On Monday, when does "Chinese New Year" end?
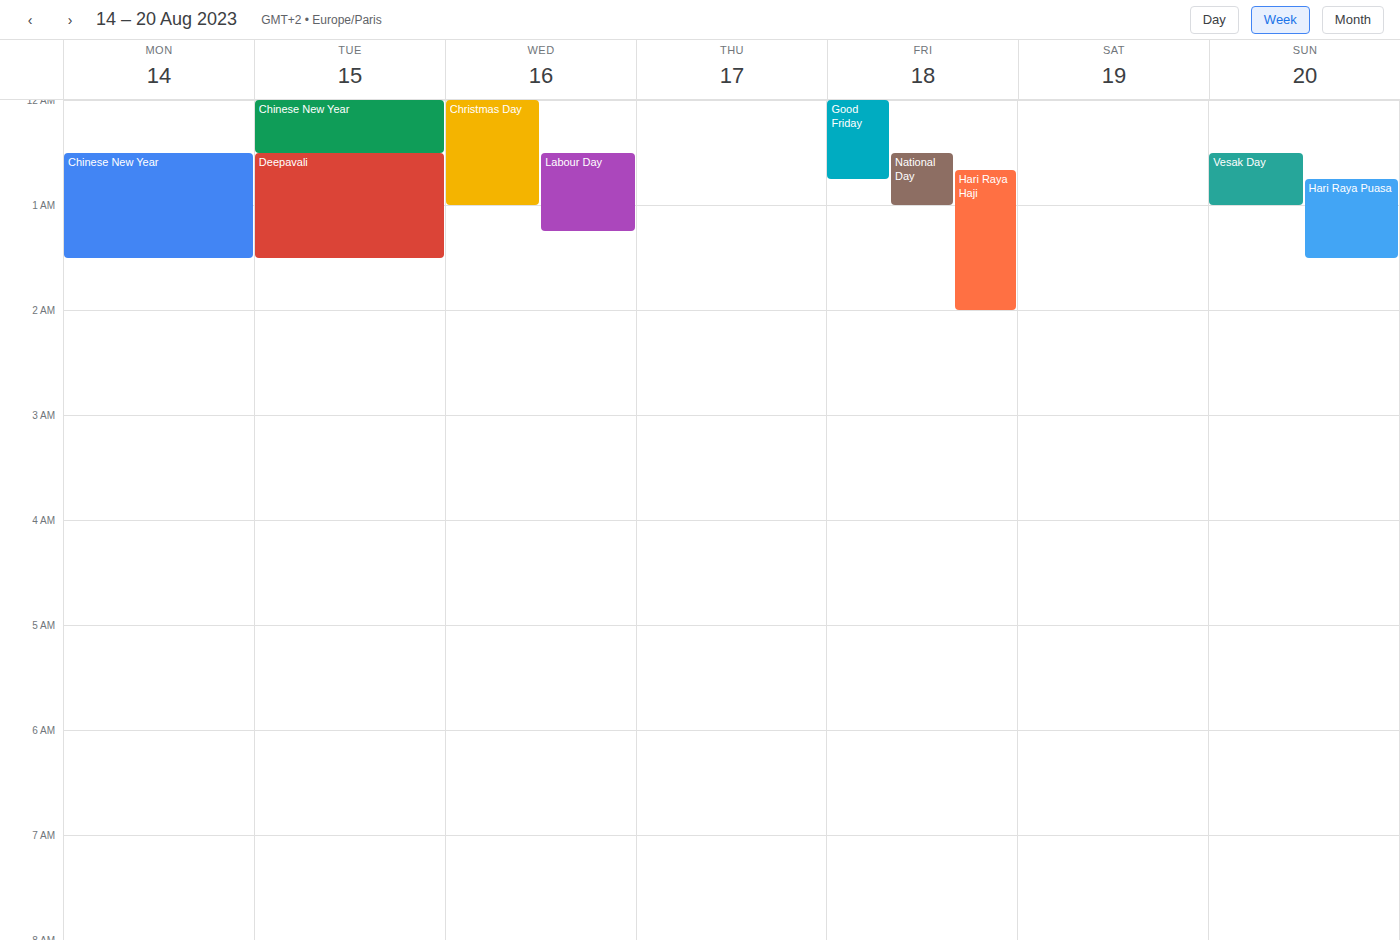
1:30 AM